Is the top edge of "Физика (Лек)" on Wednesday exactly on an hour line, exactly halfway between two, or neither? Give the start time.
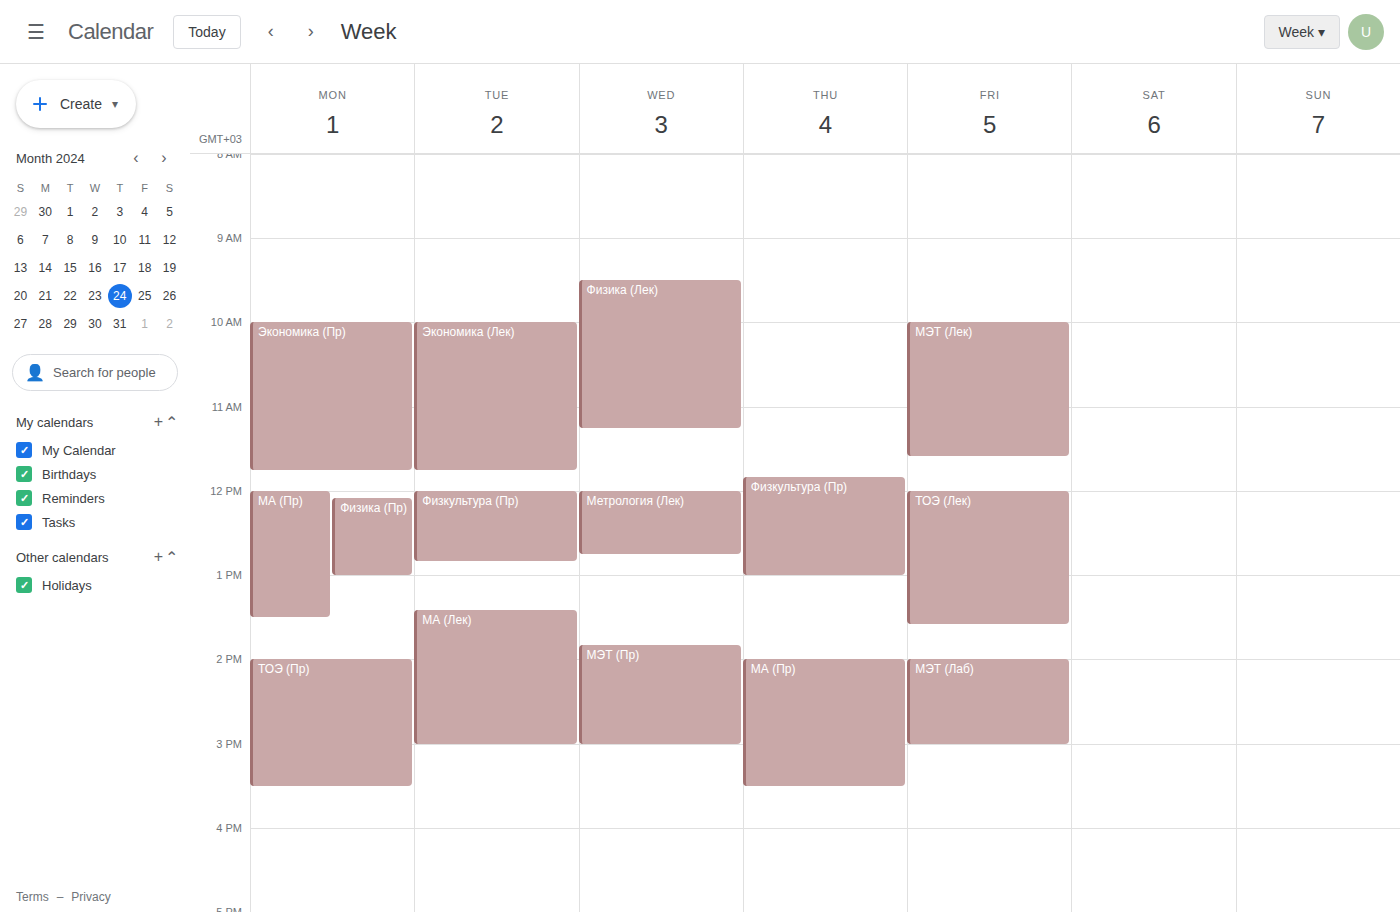
09:30 -- halfway between the 09:00 and 10:00 lines.